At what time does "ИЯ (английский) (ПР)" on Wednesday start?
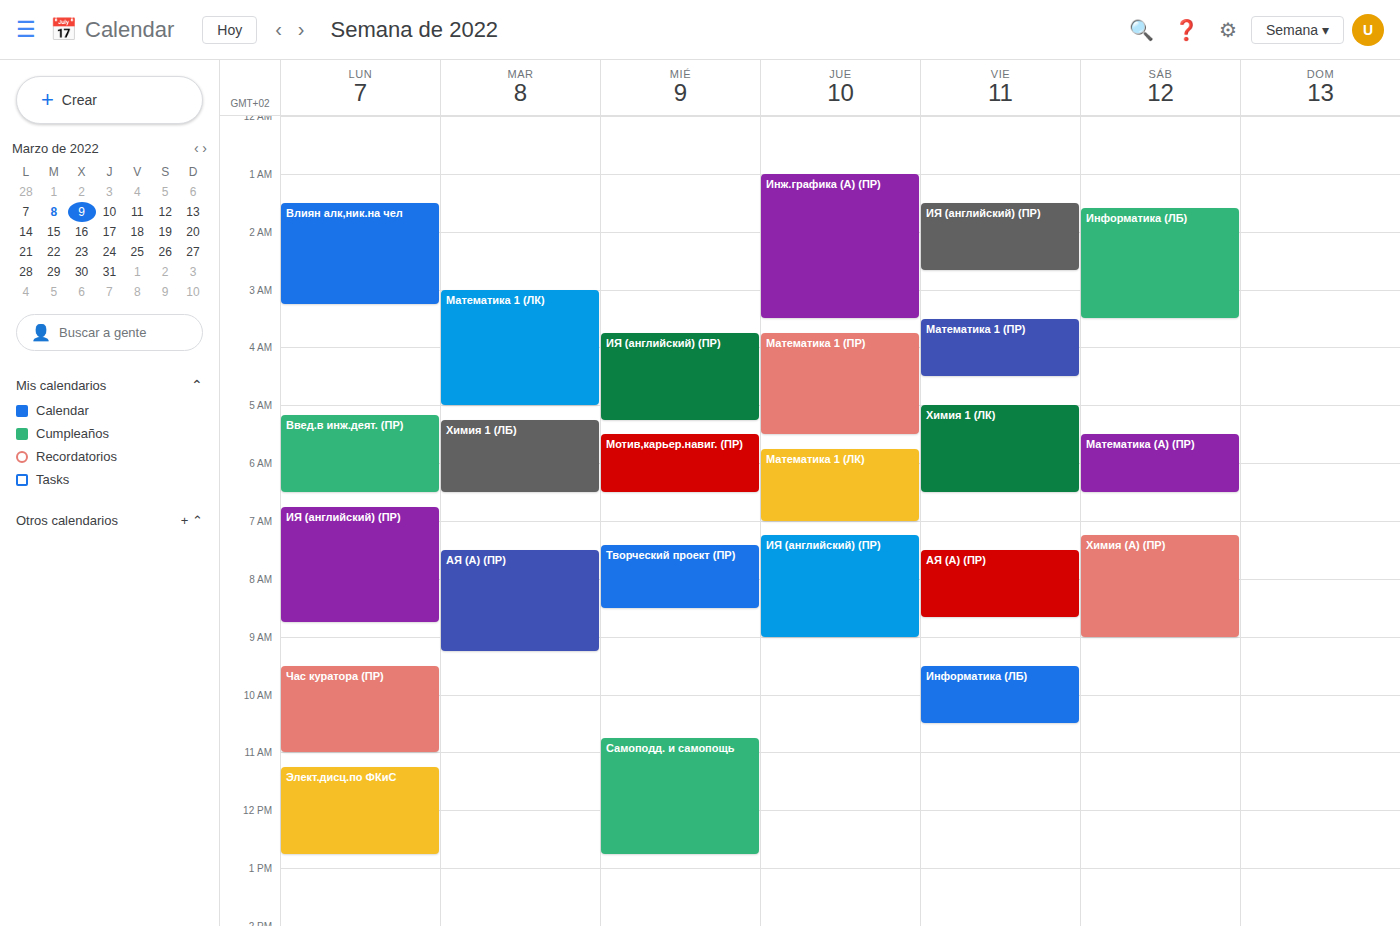
03:45